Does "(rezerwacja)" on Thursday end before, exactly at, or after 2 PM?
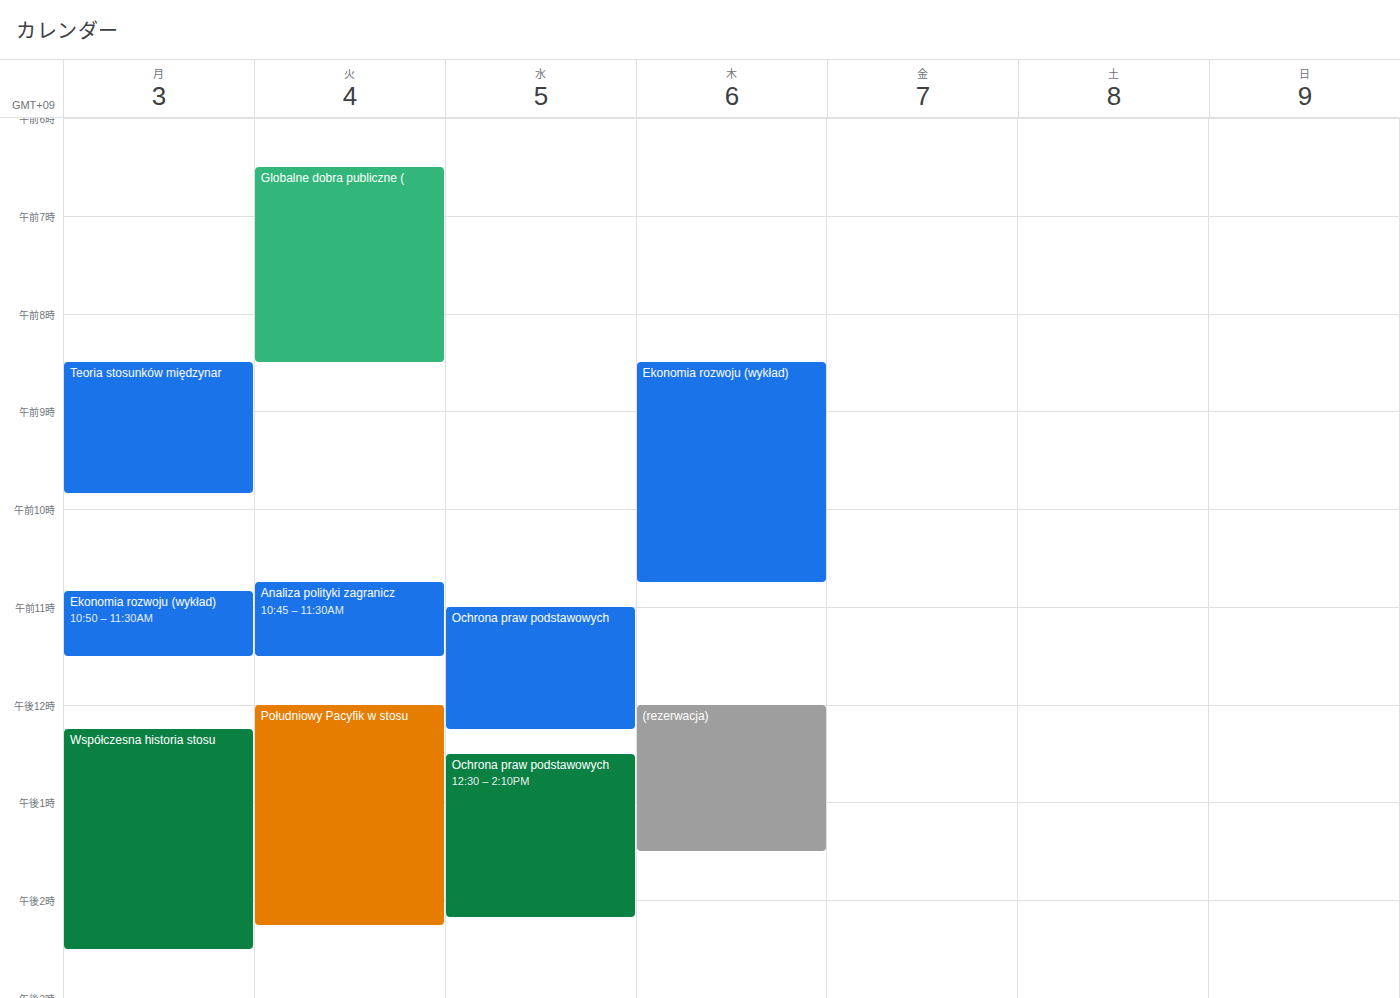
1:30 PM -- before 2 PM, 30 minutes above the 2 PM line.